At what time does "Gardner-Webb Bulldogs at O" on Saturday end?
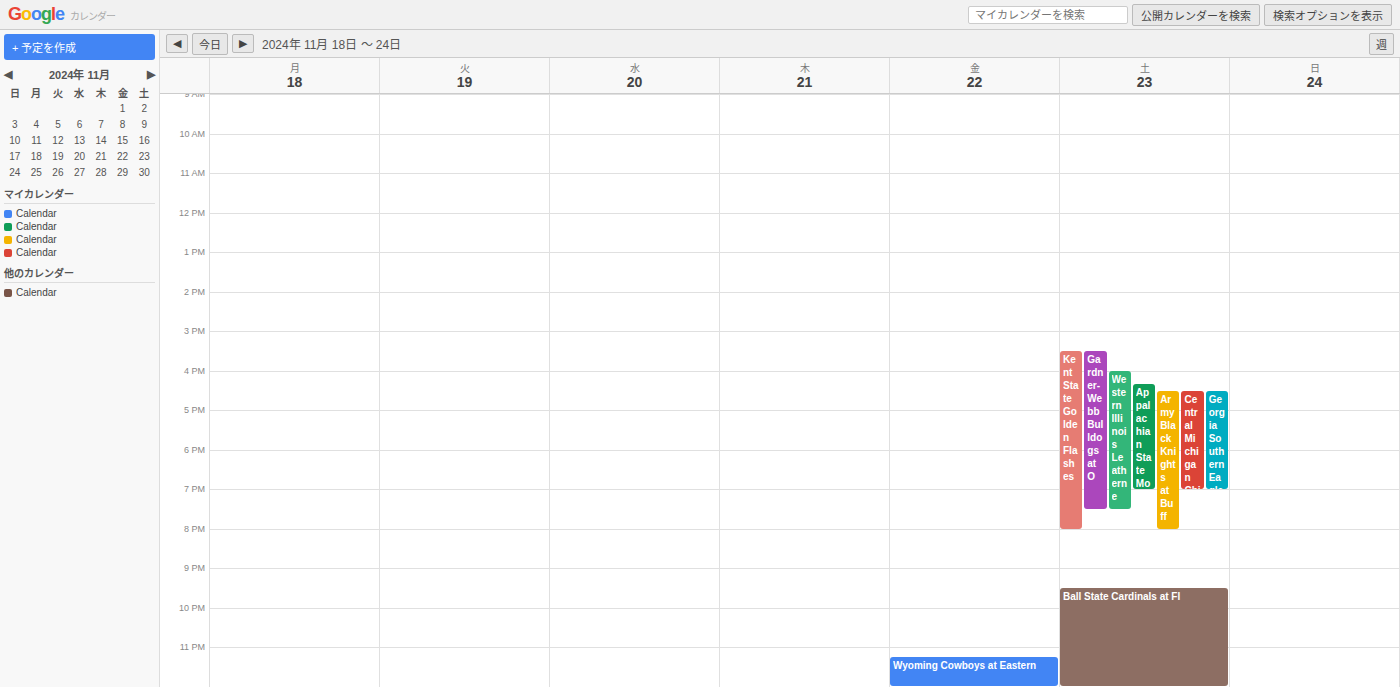
7:30 PM